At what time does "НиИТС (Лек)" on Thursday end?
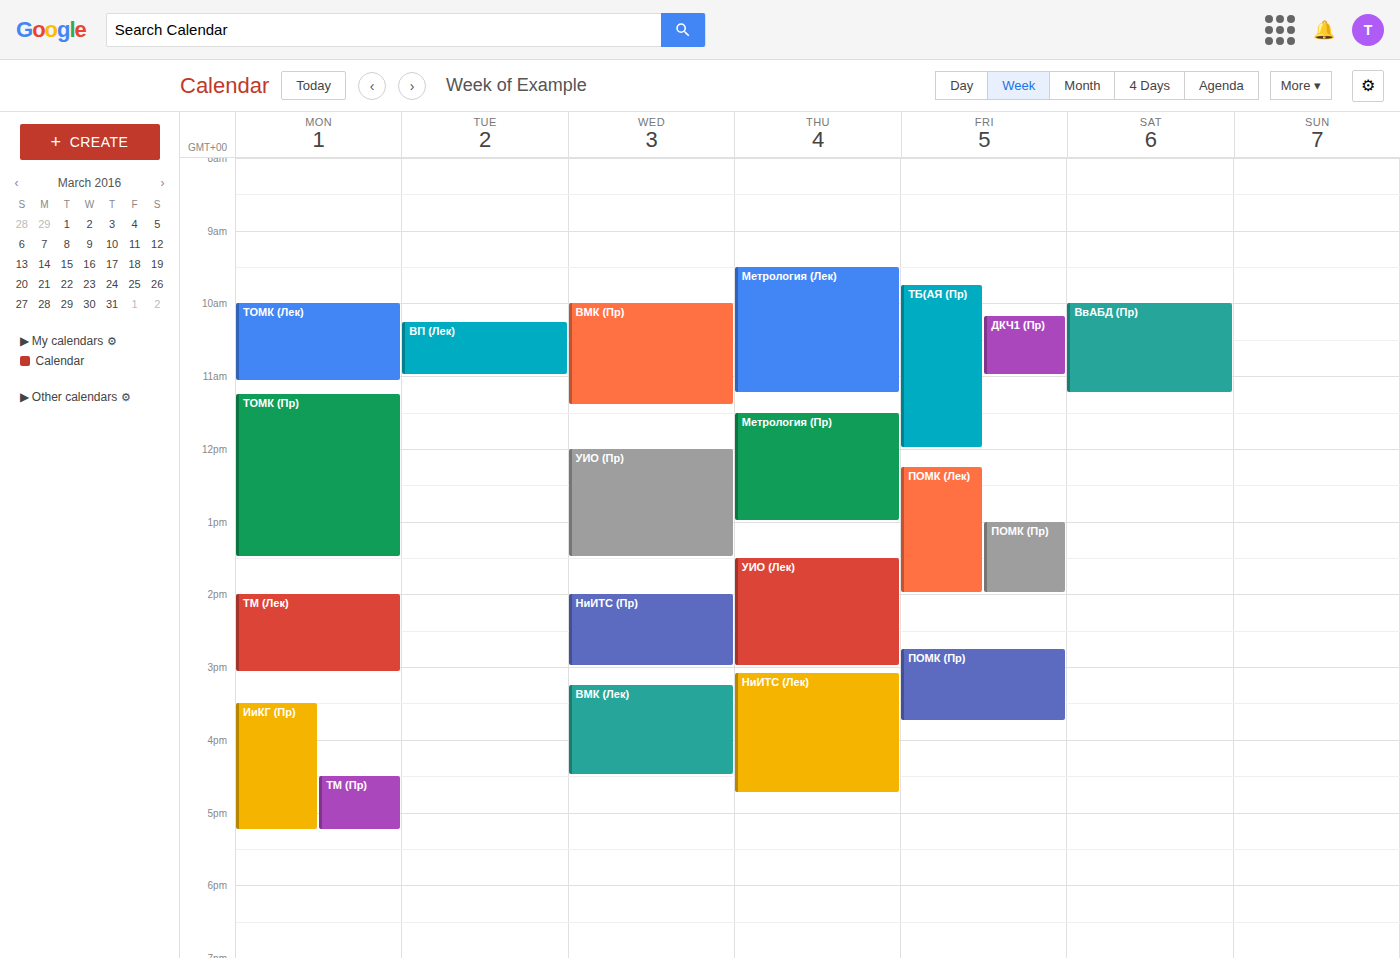
16:45